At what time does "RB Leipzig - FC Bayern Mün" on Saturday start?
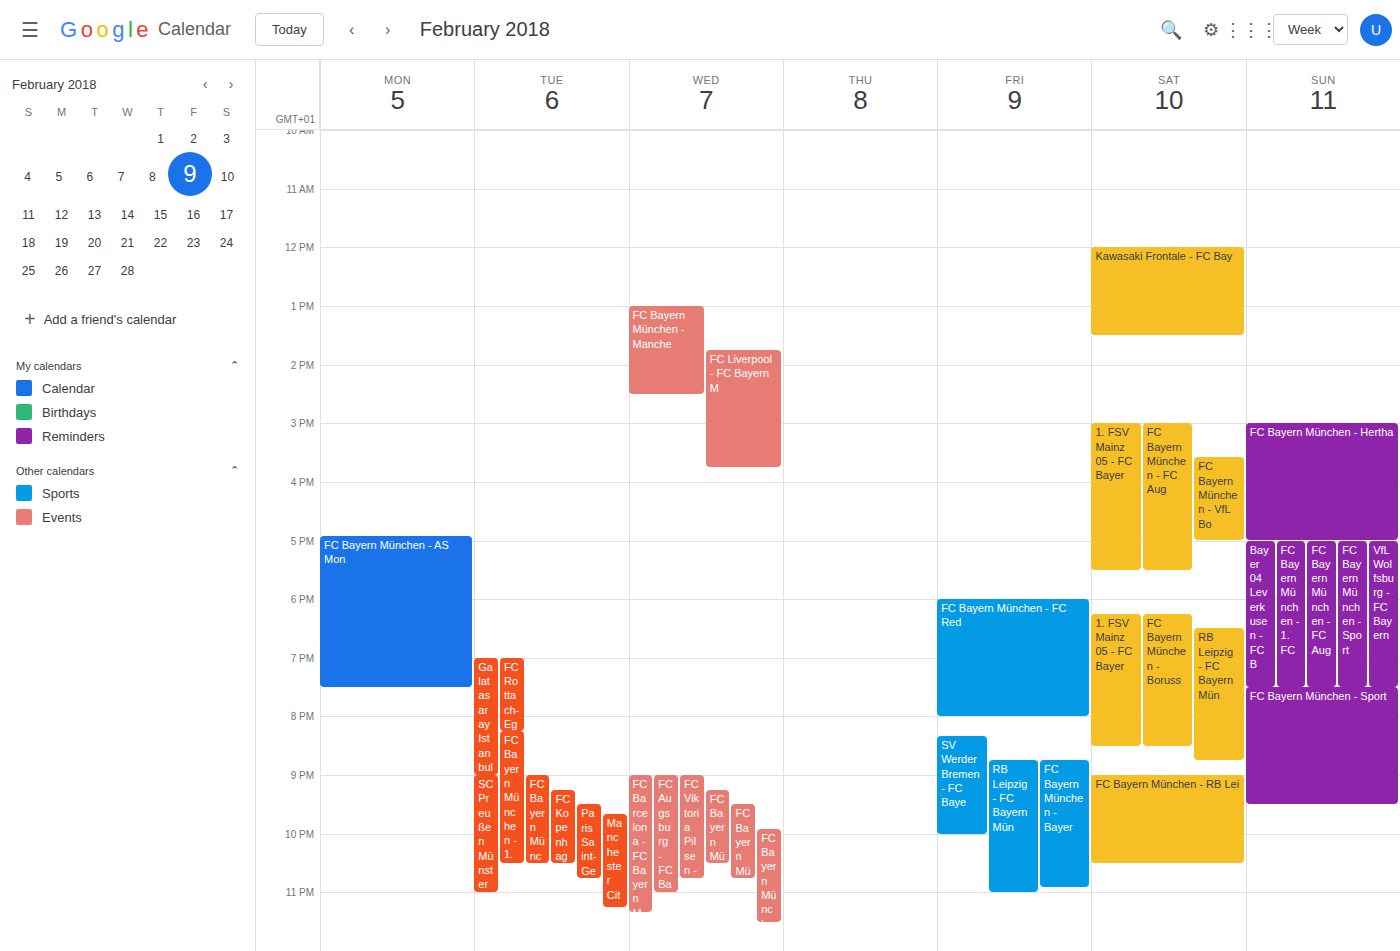
6:30 PM